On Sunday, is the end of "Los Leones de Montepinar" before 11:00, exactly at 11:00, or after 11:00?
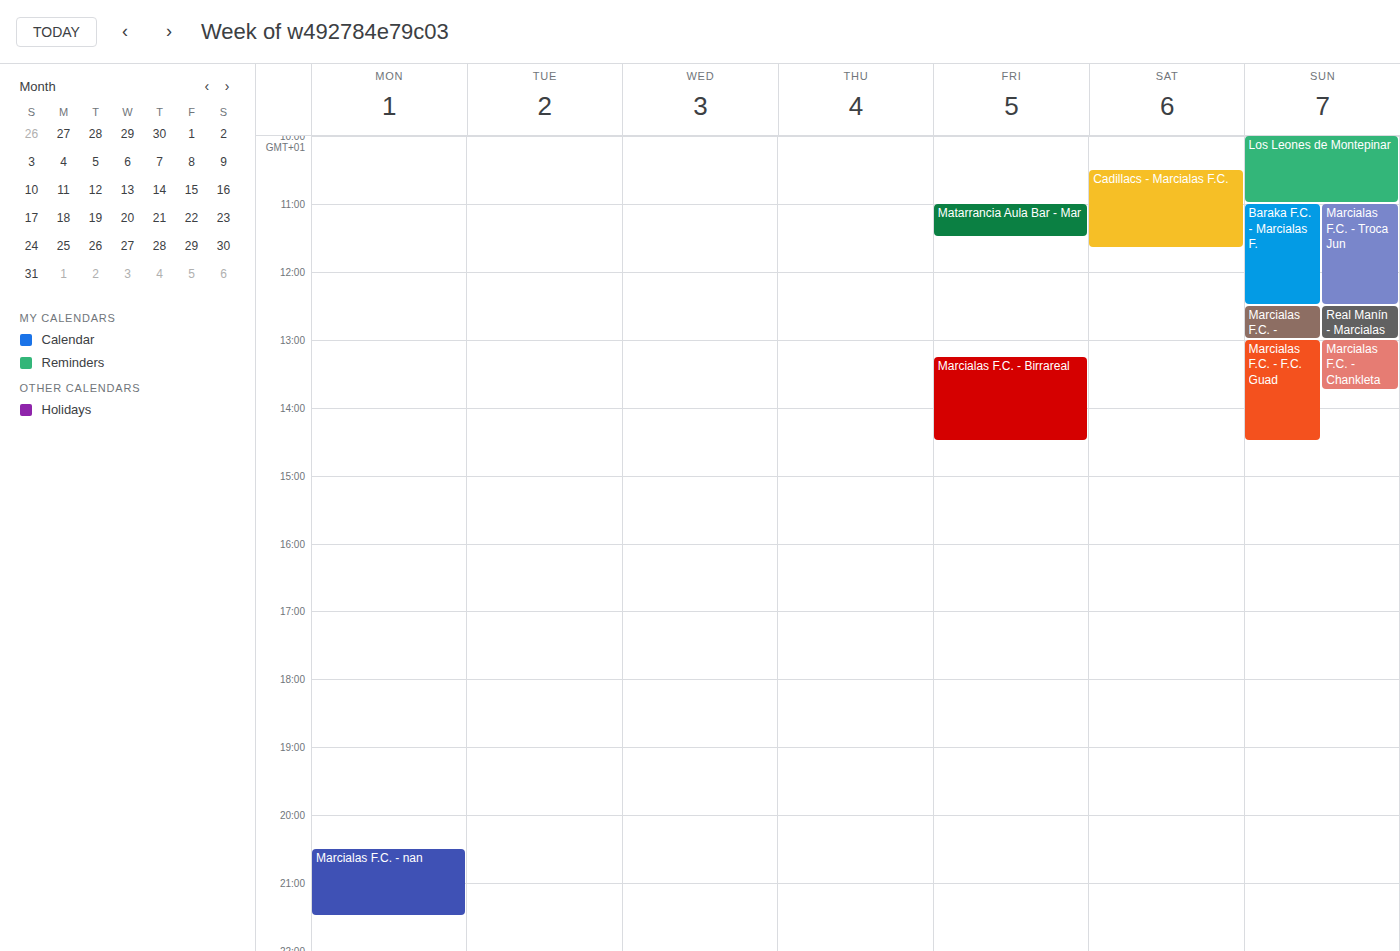
11:00 -- exactly at 11:00, on the 11:00 line.